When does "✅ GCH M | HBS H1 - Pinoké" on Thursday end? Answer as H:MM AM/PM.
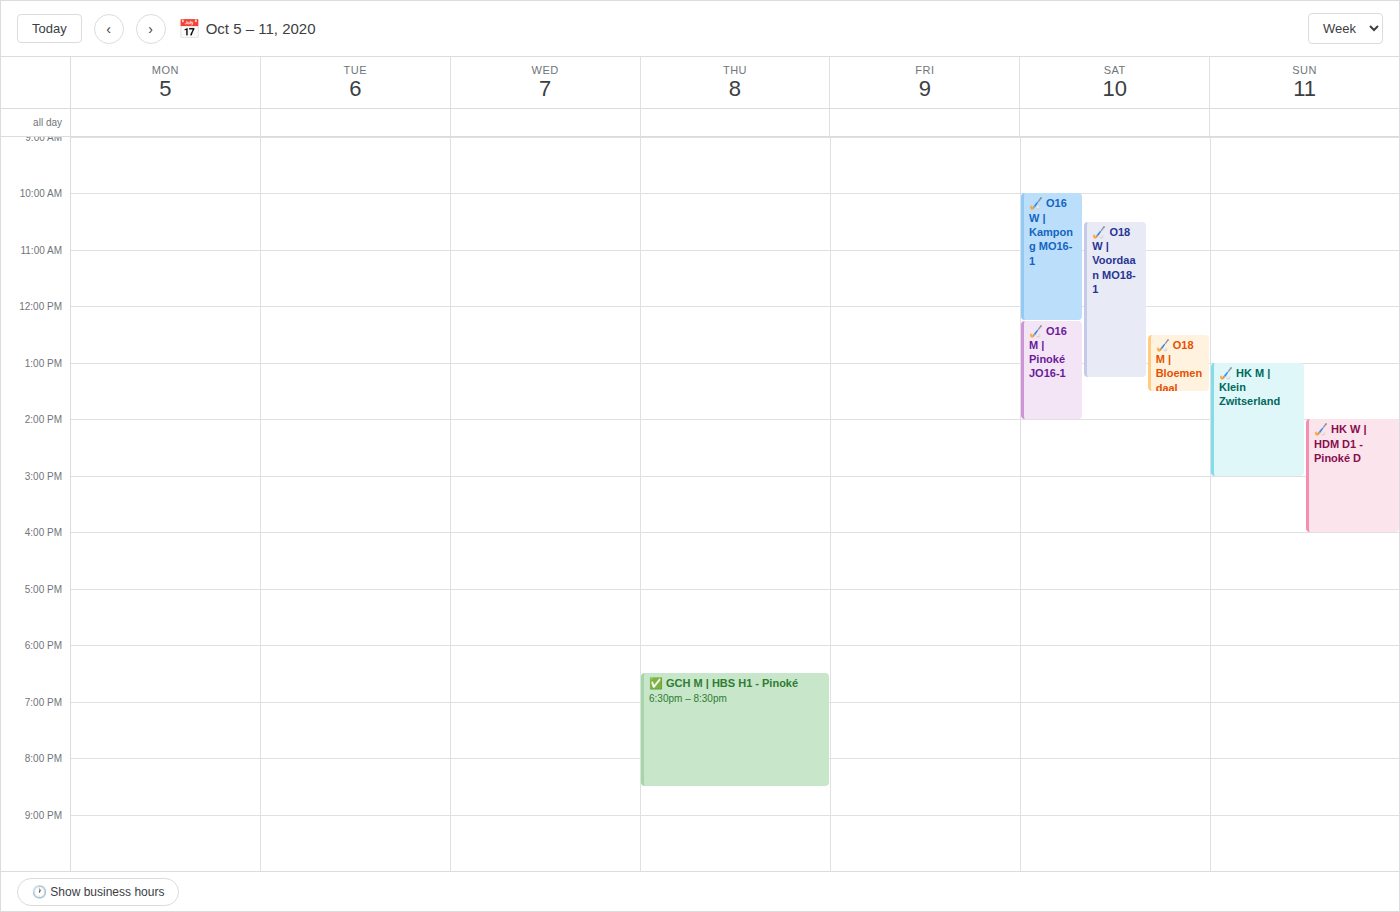
8:30 PM